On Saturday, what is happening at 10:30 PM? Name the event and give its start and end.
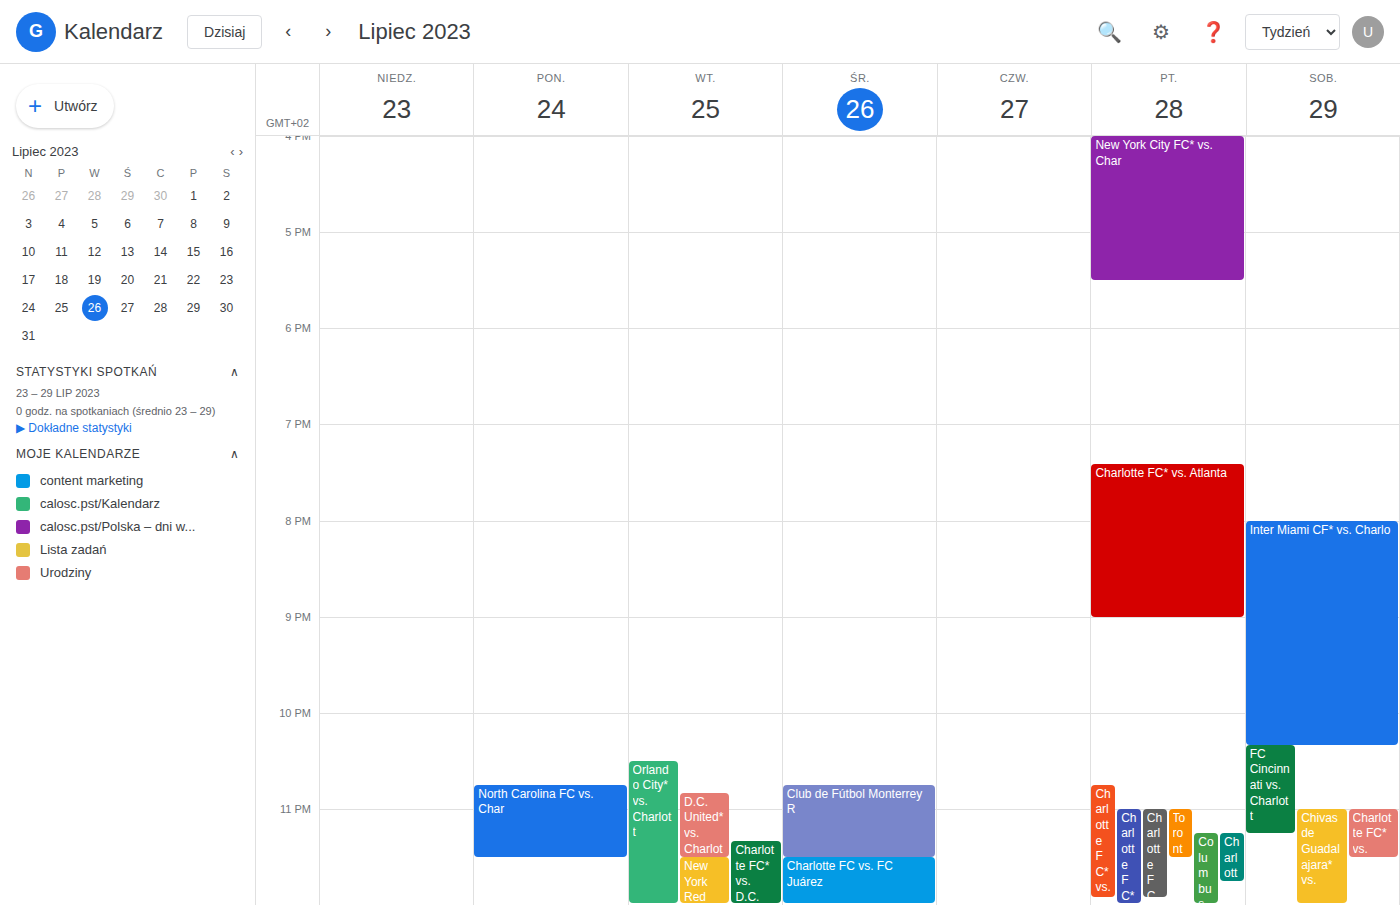
"FC Cincinnati vs. Charlott", 10:20 PM to 11:15 PM